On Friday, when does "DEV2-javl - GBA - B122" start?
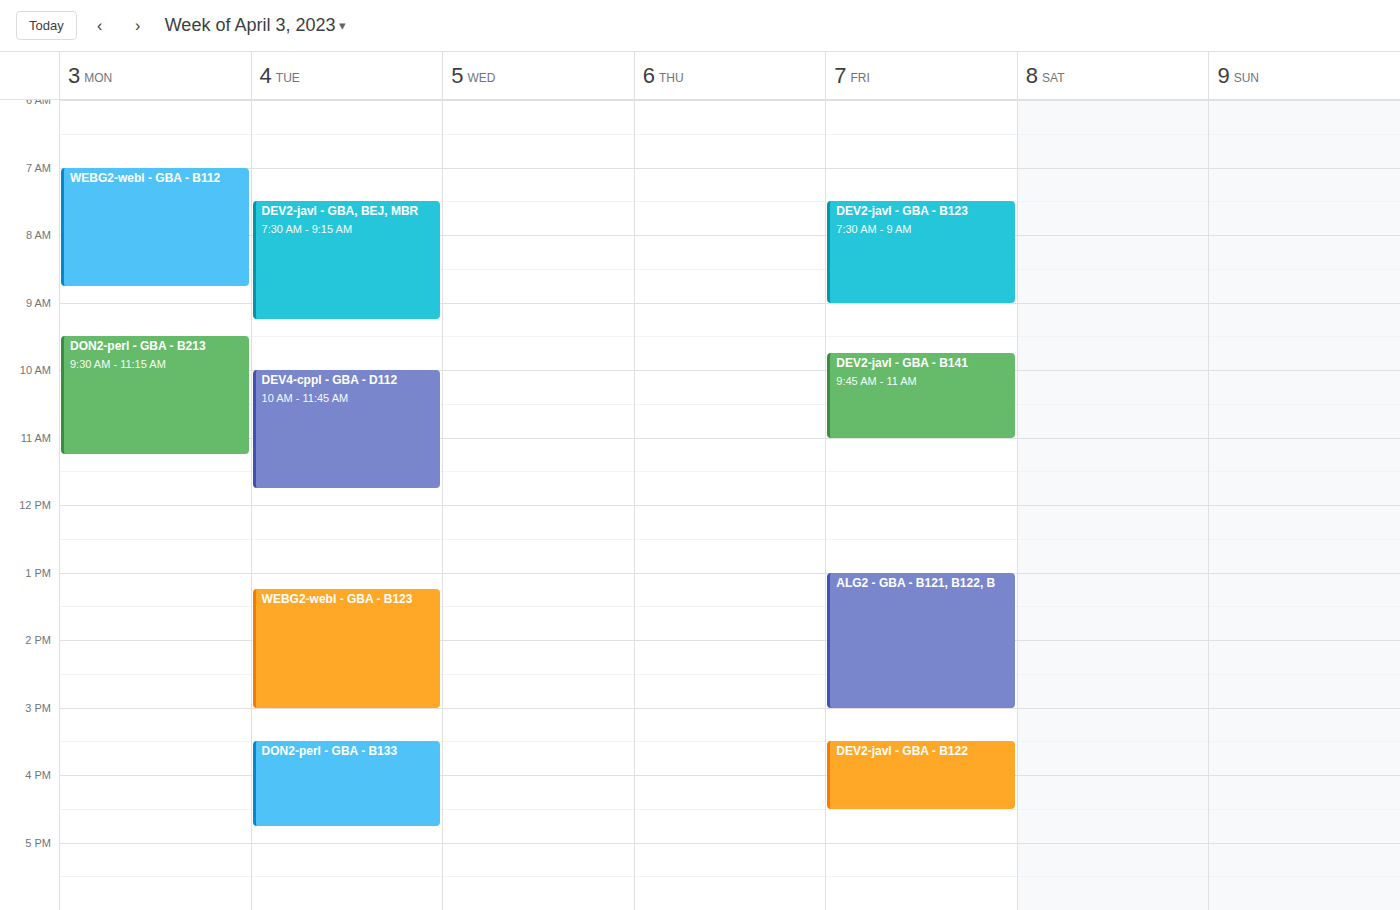
3:30 PM